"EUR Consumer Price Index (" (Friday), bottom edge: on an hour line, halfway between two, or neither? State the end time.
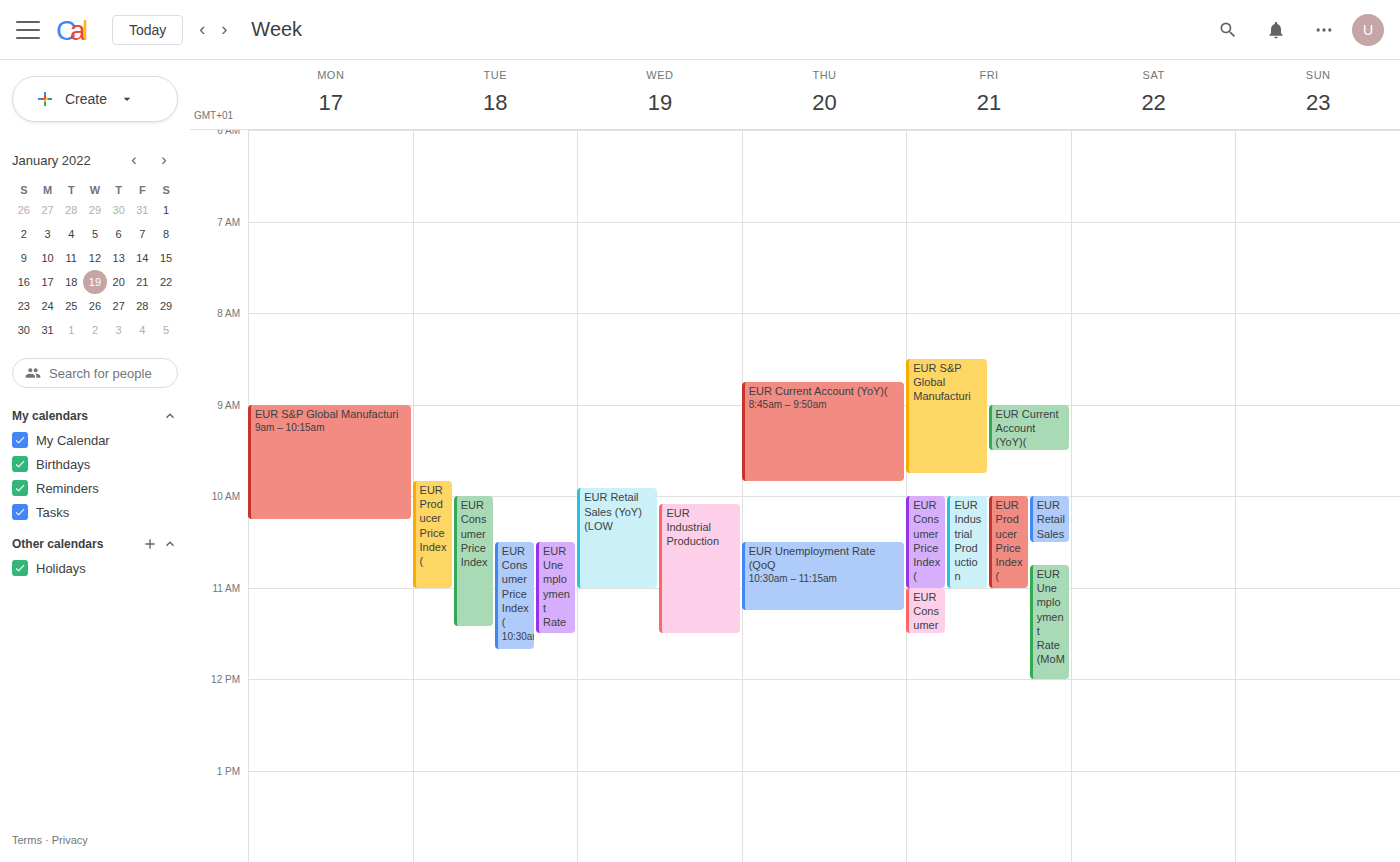
11:00 -- exactly on the 11:00 line.